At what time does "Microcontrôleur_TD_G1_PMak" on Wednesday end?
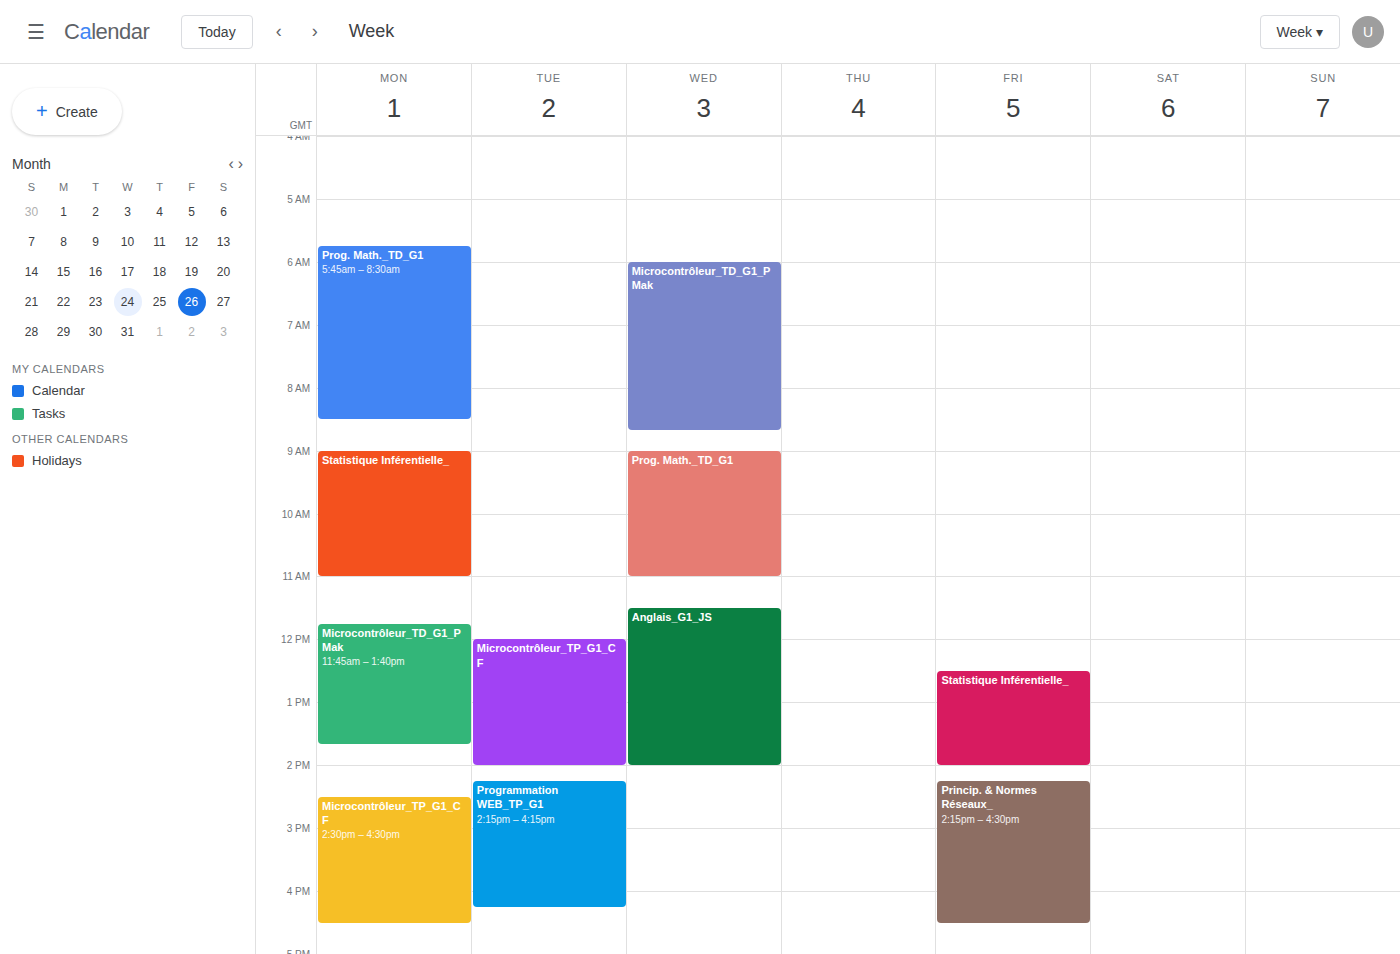
08:40